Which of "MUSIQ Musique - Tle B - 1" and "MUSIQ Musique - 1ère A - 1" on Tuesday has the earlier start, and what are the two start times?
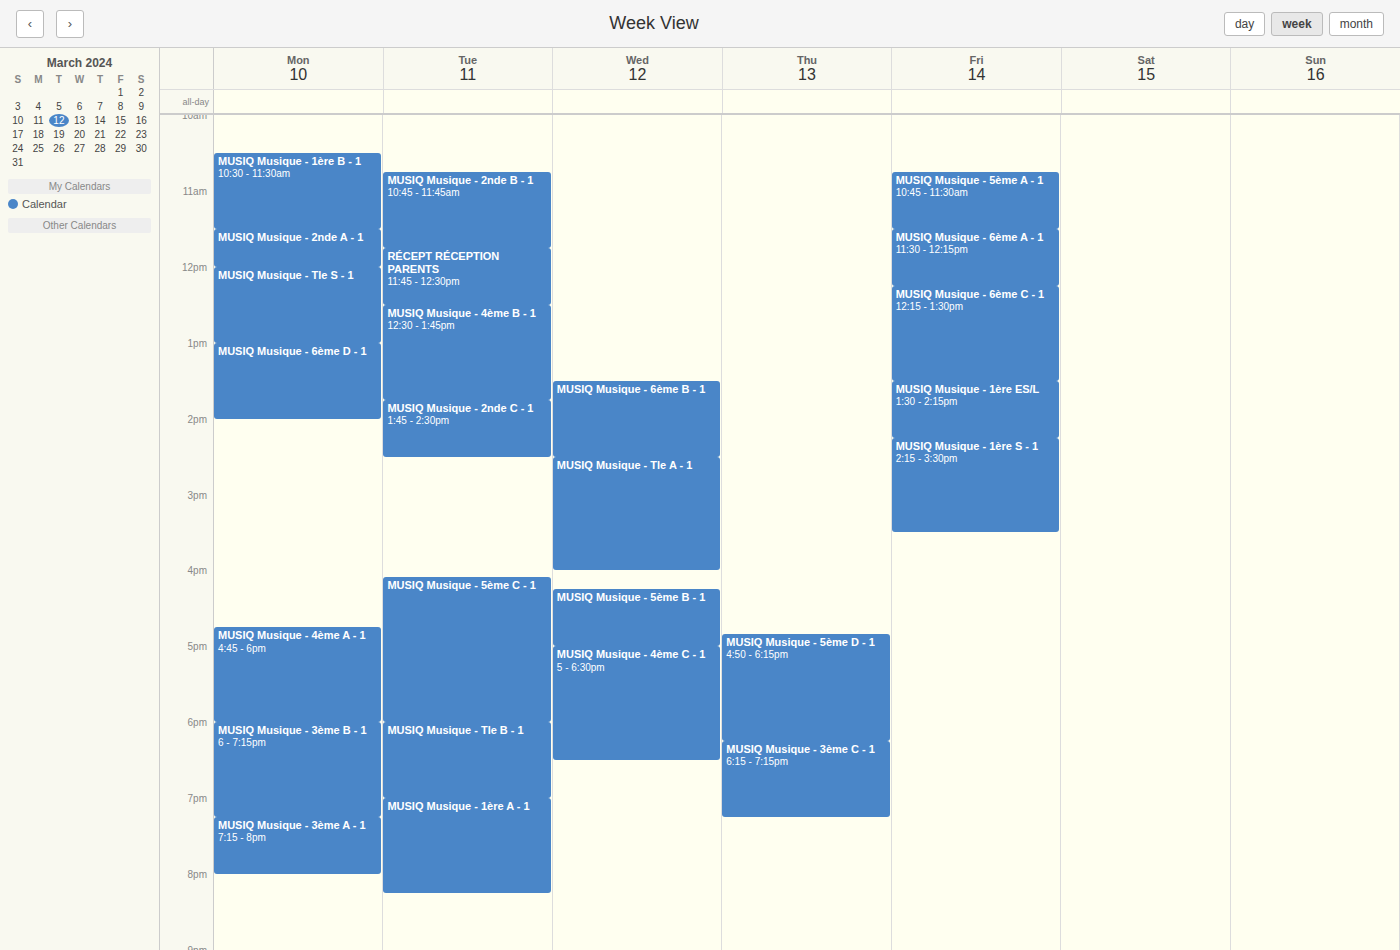
"MUSIQ Musique - Tle B - 1" 6:00 PM; "MUSIQ Musique - 1ère A - 1" 7:00 PM.